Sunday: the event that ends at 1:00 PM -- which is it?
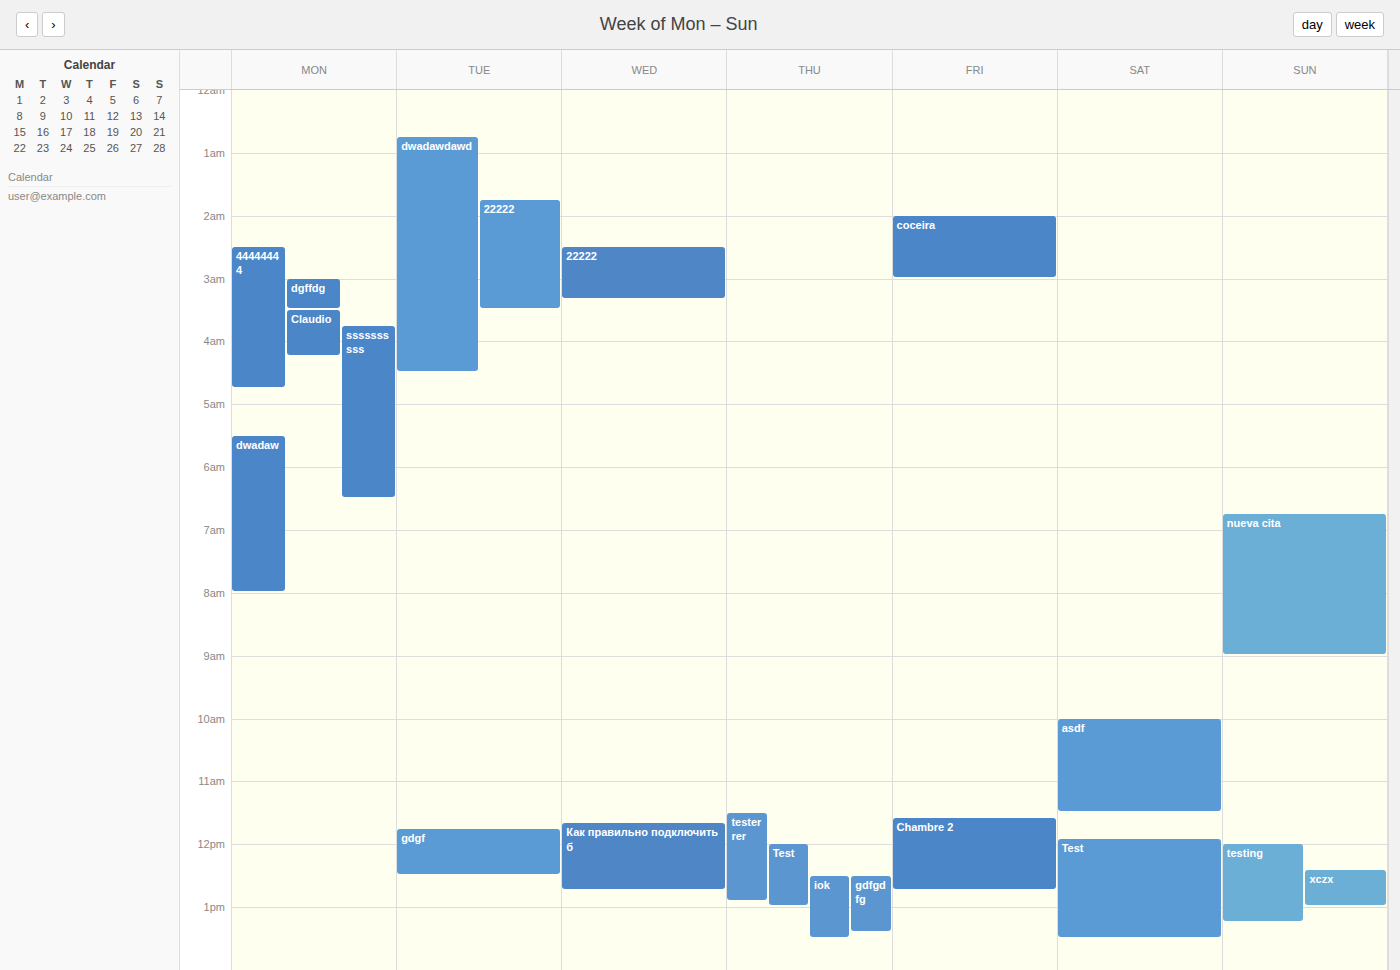
"xczx"